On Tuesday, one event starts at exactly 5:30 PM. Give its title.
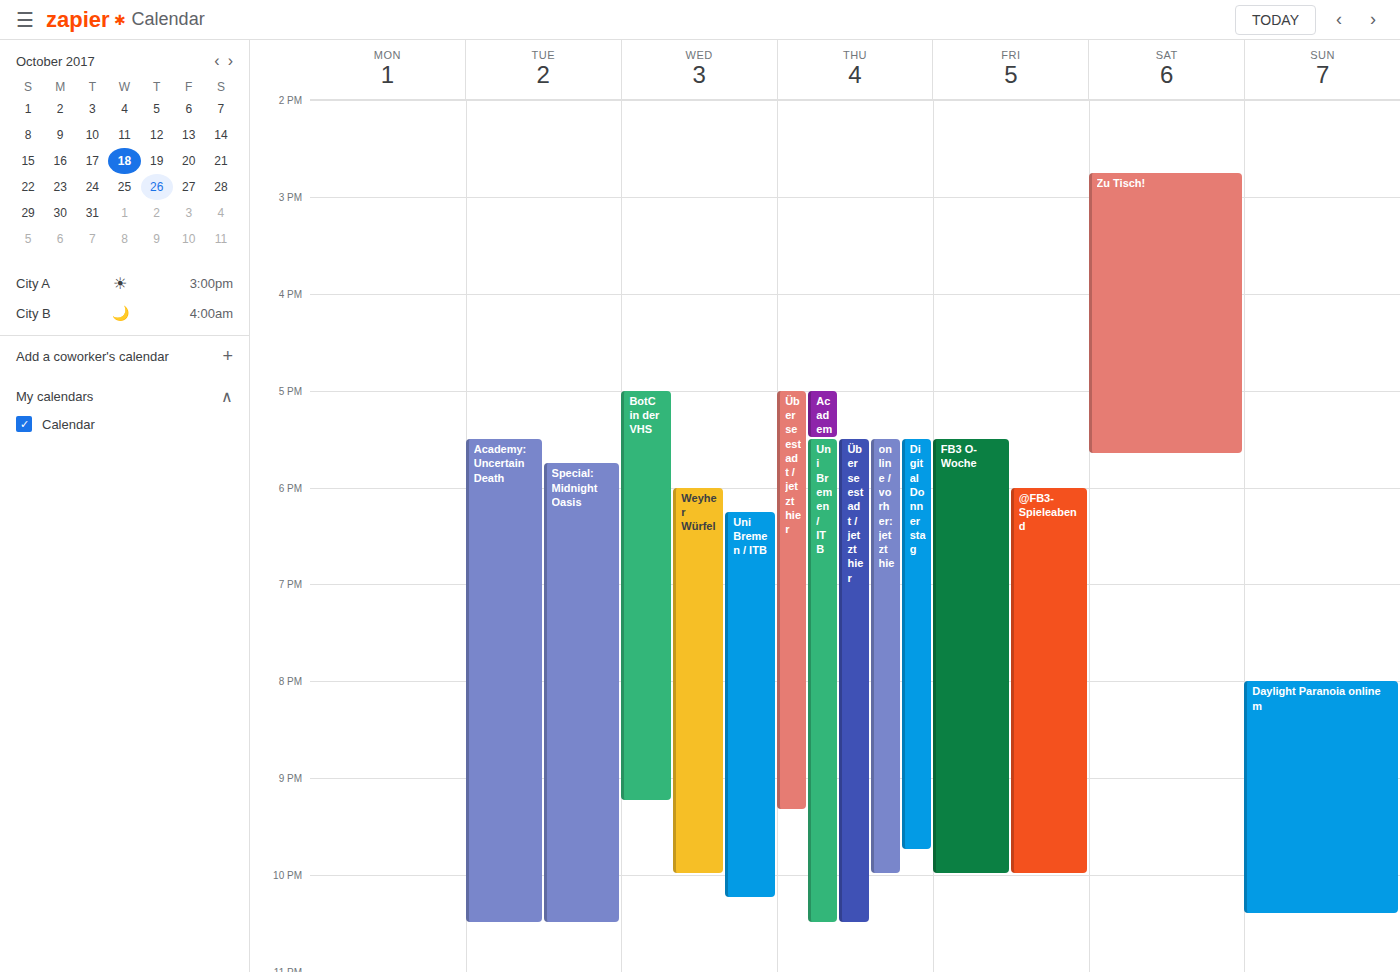
"Academy: Uncertain Death"